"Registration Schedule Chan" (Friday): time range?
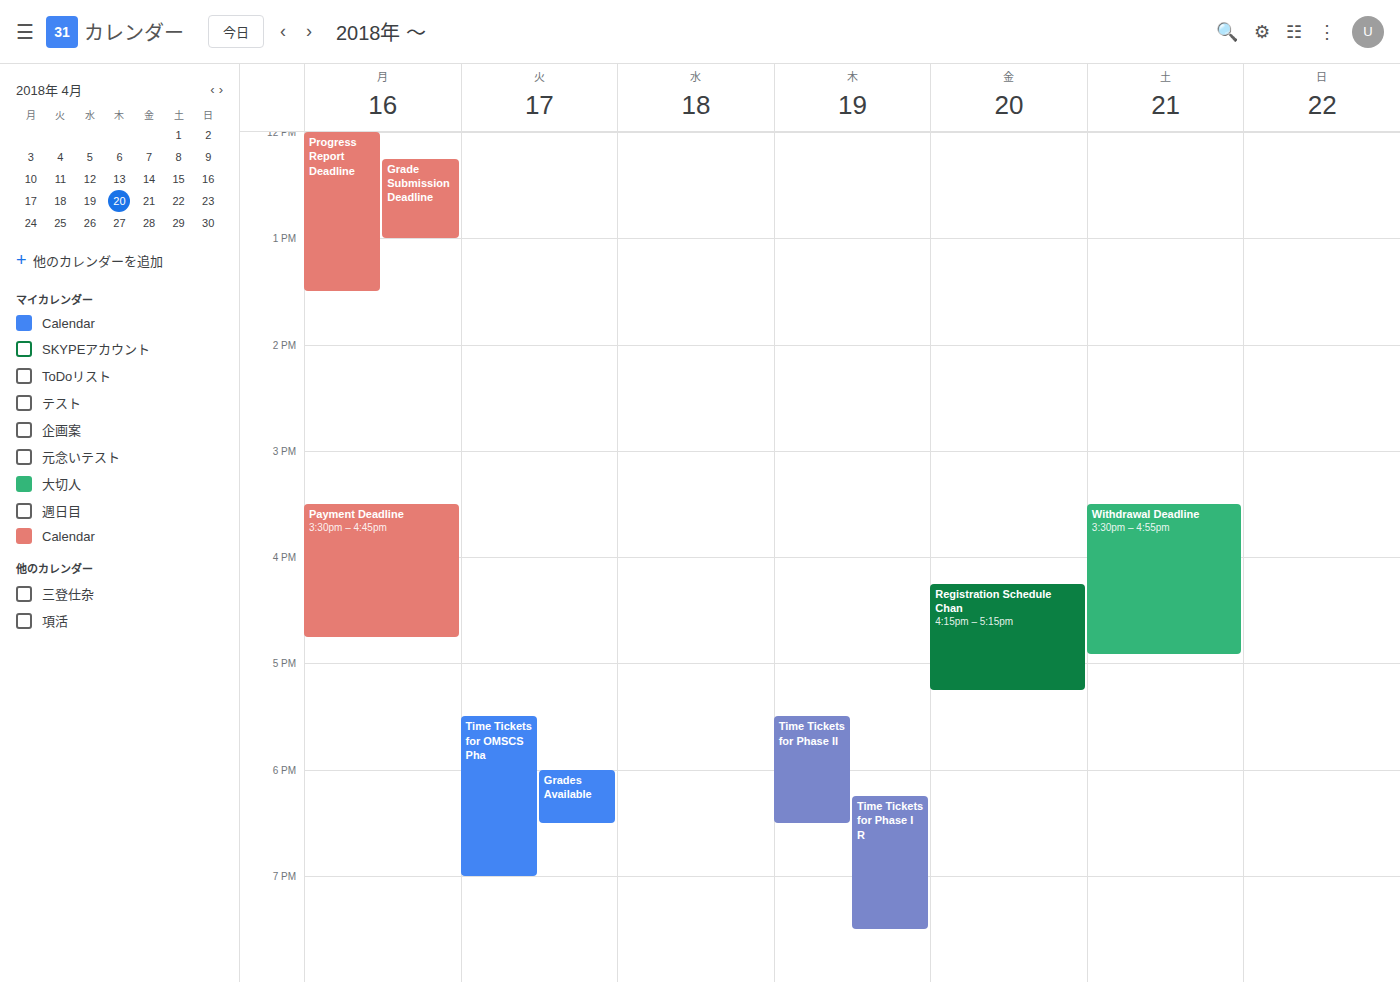
16:15 to 17:15